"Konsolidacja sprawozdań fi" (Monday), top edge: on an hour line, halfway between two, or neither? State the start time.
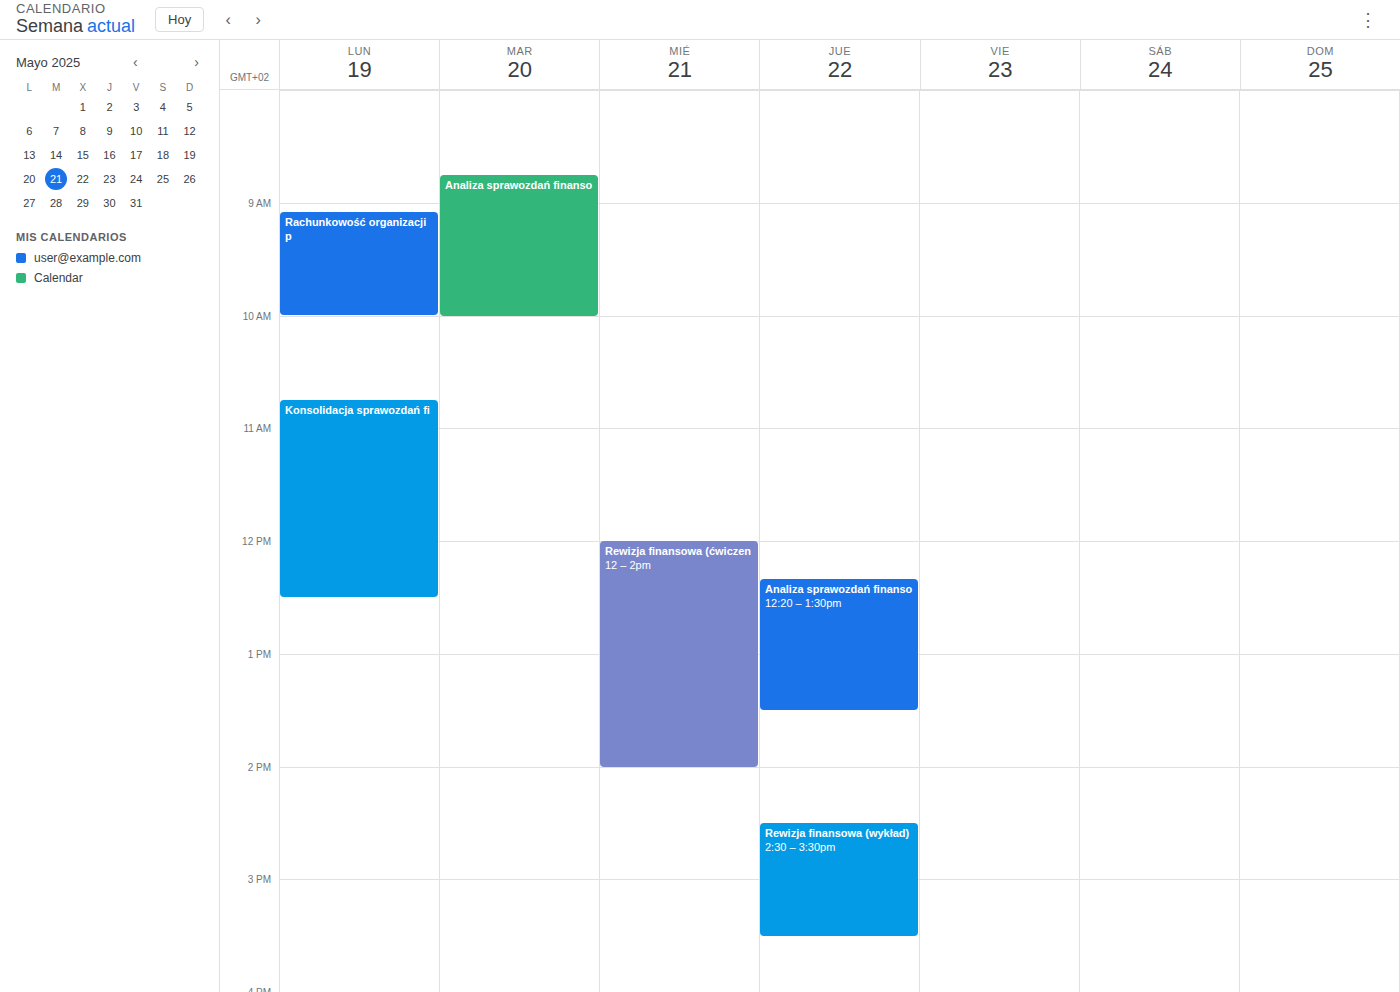
10:45 -- neither: three quarters of the way from the 10:00 line to the 11:00 line.